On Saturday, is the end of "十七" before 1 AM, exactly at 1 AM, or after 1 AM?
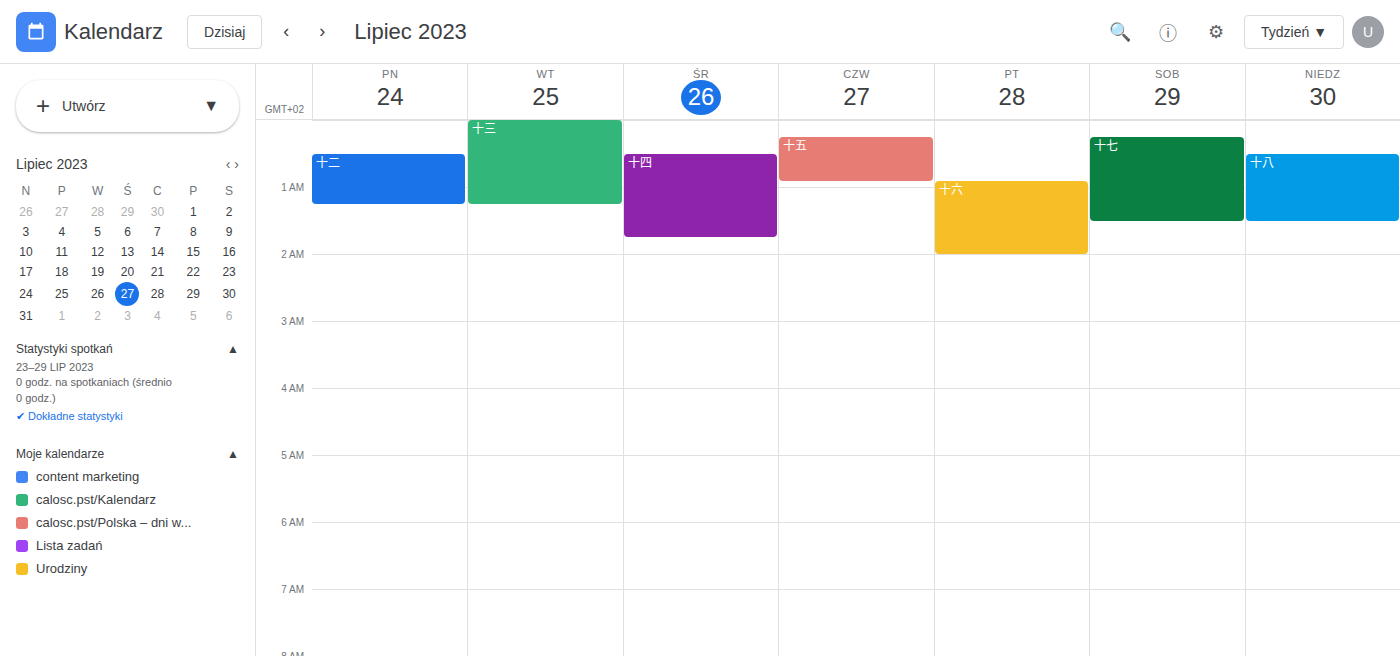
1:30 AM -- after 1 AM, 30 minutes below the 1 AM line.